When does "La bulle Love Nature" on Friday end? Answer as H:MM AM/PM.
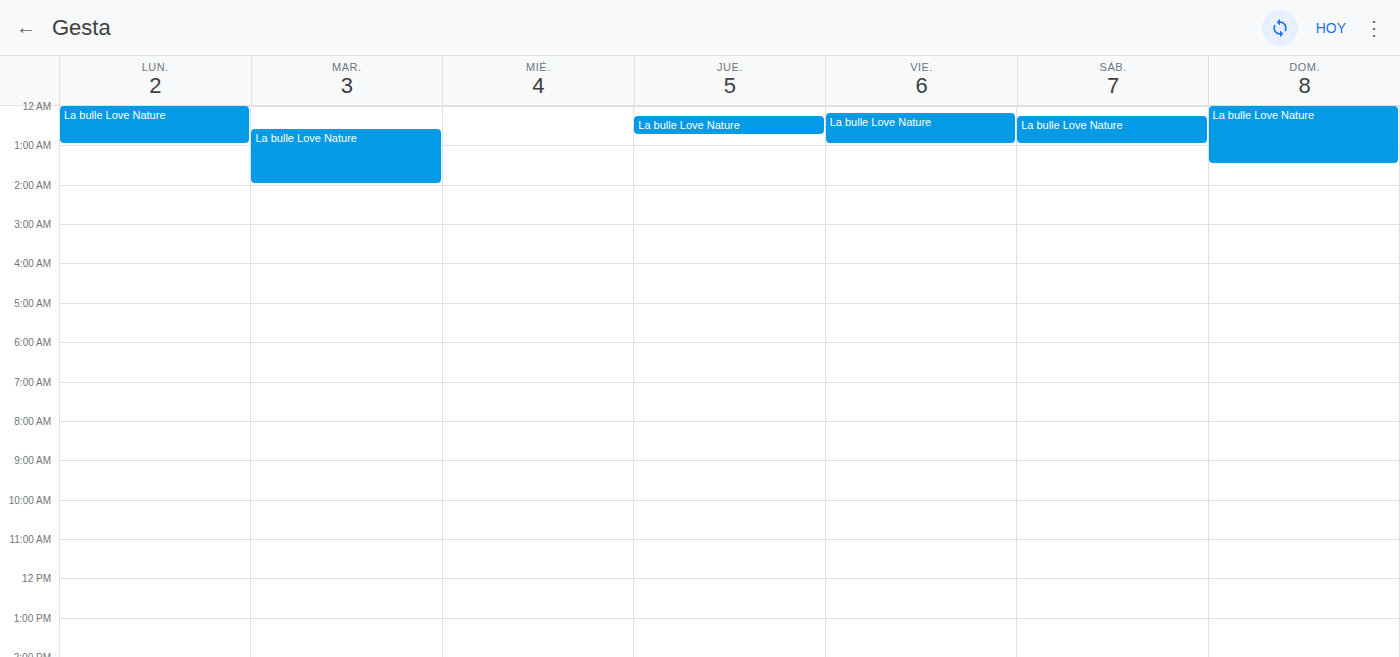
1:00 AM